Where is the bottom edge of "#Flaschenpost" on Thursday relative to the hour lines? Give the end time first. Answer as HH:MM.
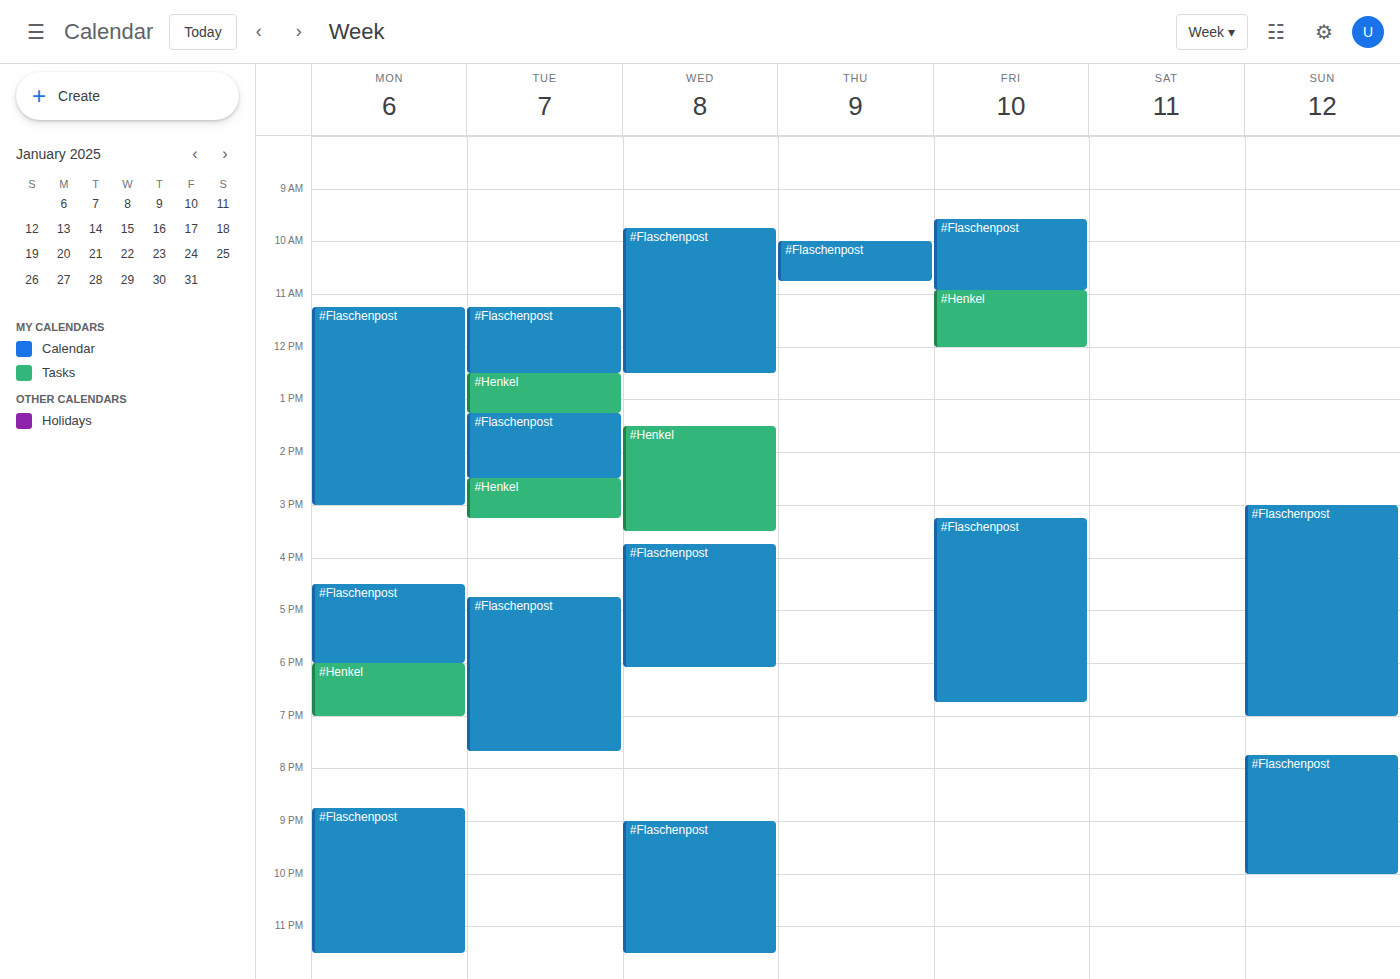
10:45 -- neither: three quarters of the way from the 10:00 line to the 11:00 line.